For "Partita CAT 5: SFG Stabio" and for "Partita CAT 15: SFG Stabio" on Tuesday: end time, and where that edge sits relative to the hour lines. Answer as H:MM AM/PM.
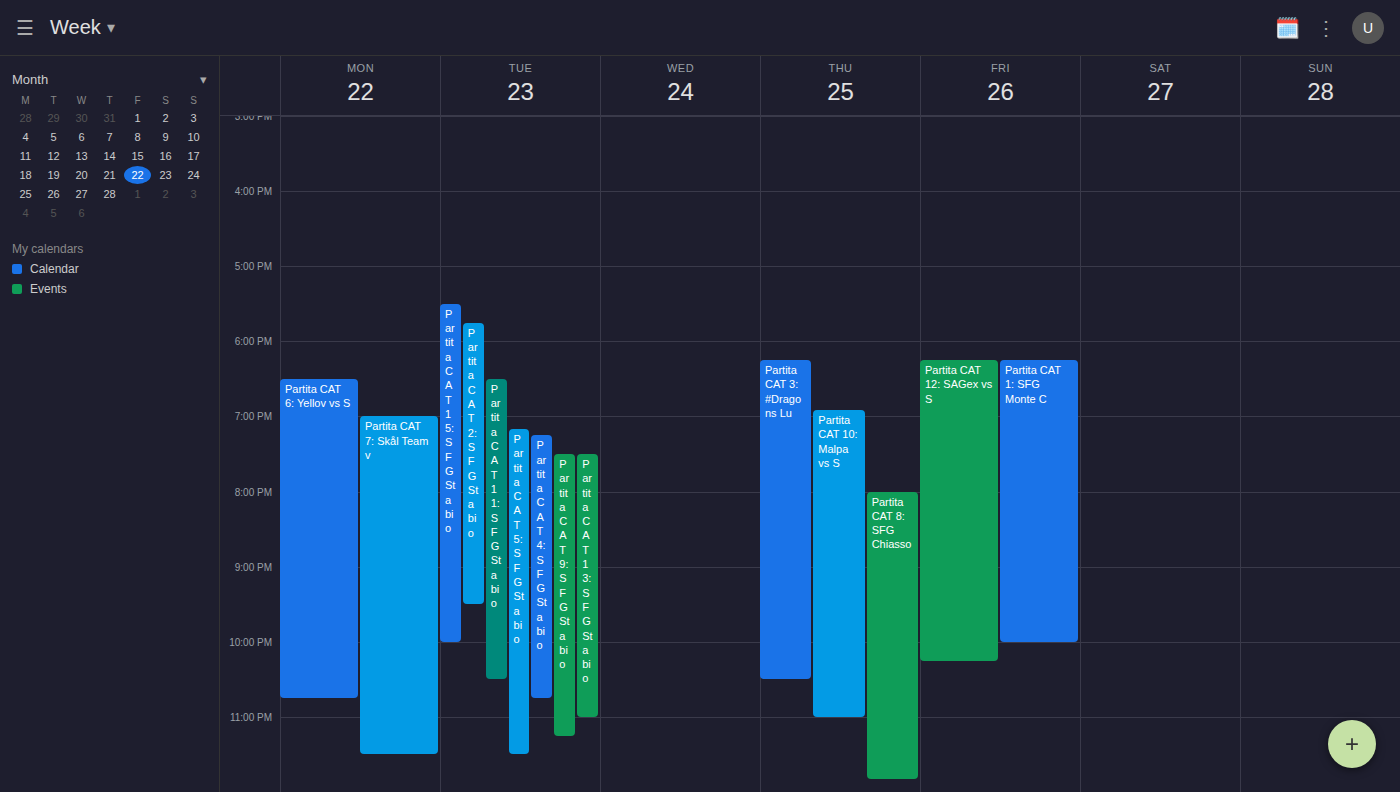
"Partita CAT 5: SFG Stabio": 11:30 PM, halfway between the 11 PM and 12 AM lines. "Partita CAT 15: SFG Stabio": 10:00 PM, exactly on the 10 PM line.